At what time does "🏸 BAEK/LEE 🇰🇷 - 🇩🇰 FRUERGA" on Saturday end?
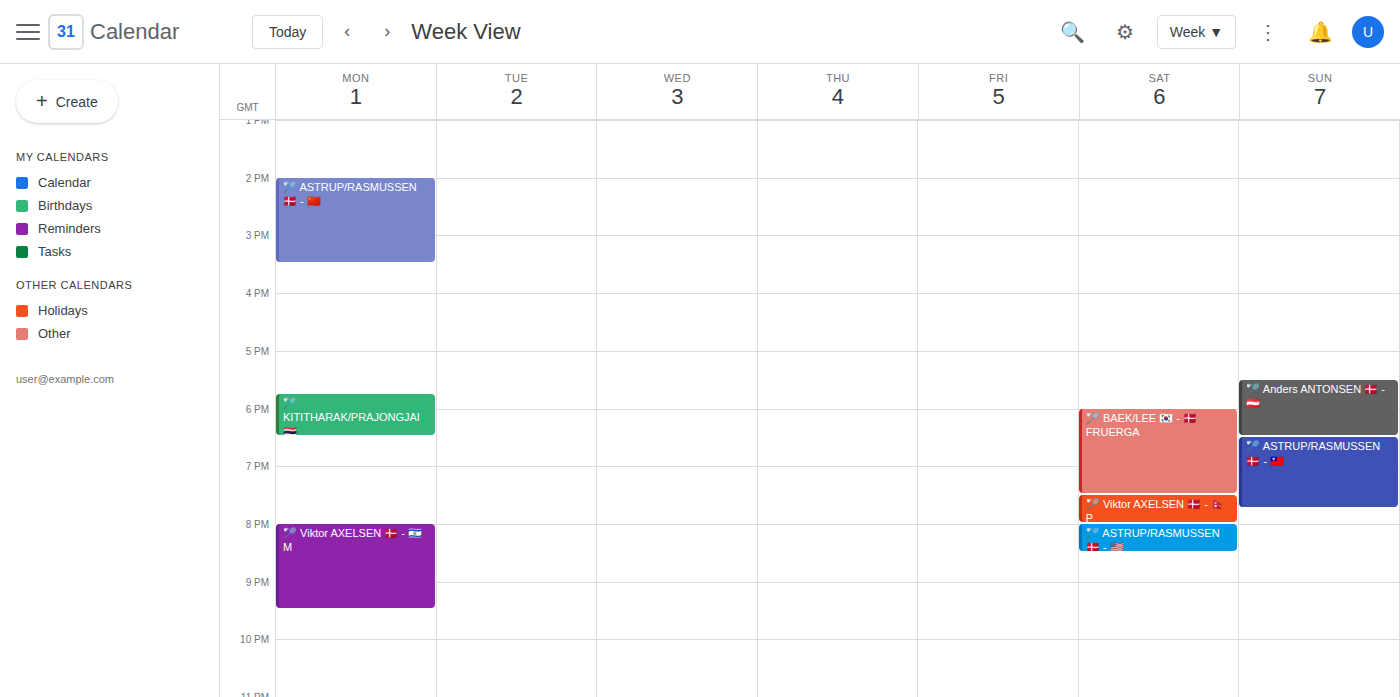
7:30 PM